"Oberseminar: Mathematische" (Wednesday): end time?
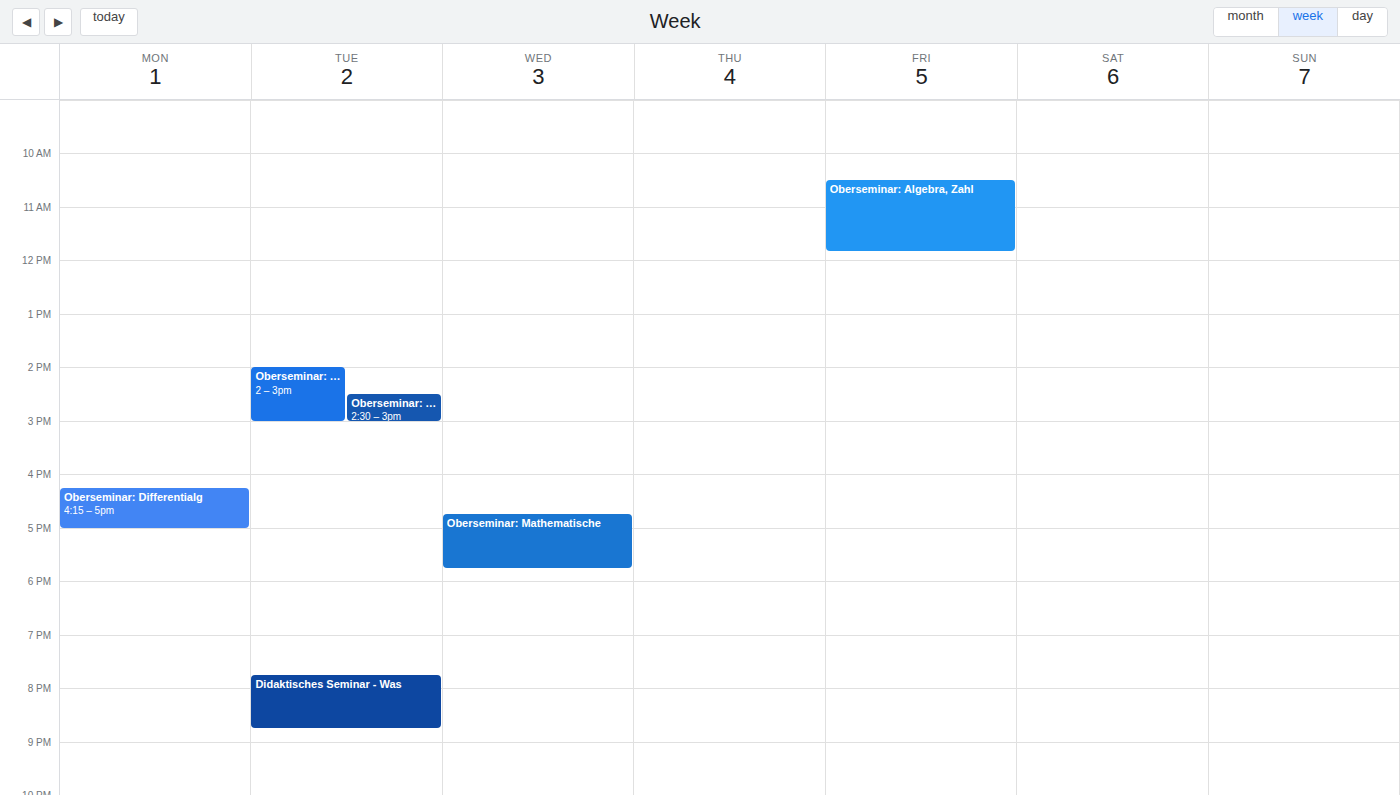
17:45